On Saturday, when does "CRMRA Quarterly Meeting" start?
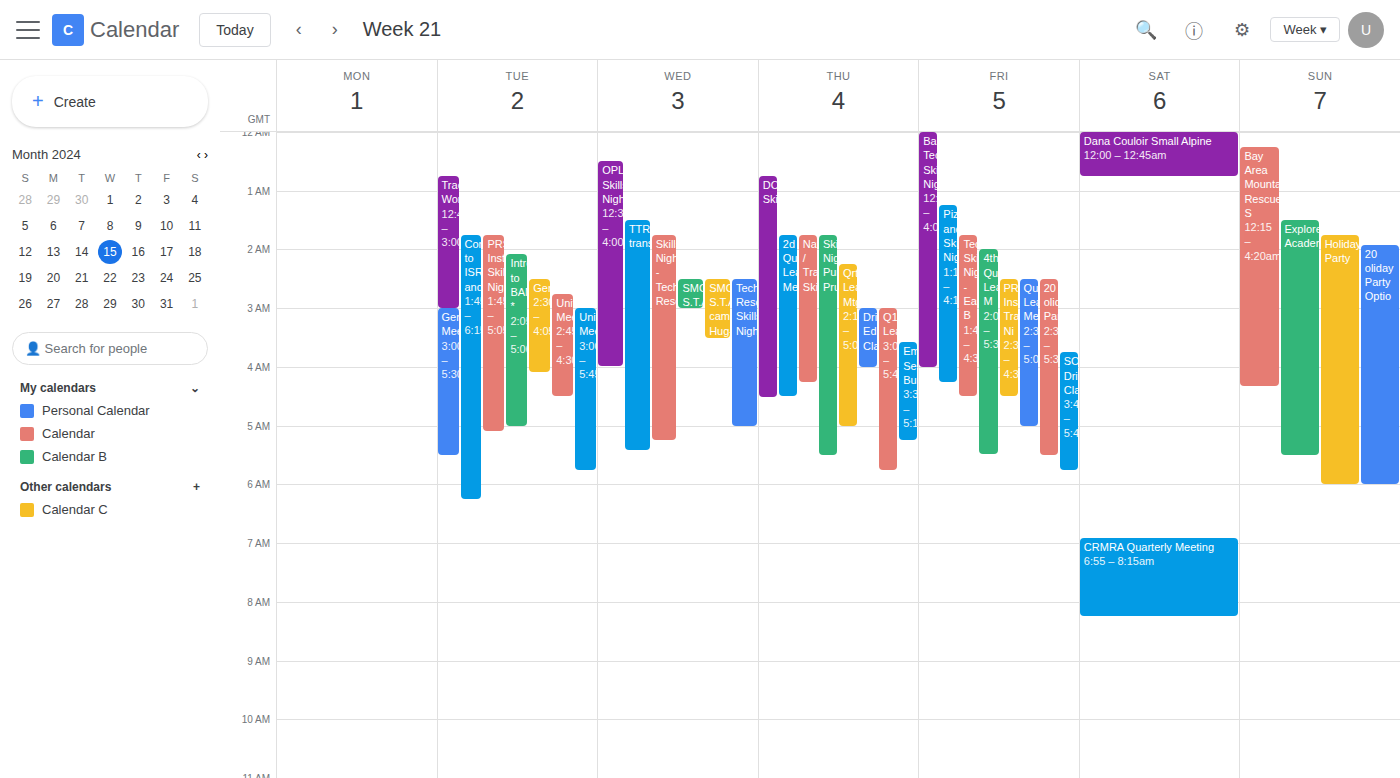
6:55 AM